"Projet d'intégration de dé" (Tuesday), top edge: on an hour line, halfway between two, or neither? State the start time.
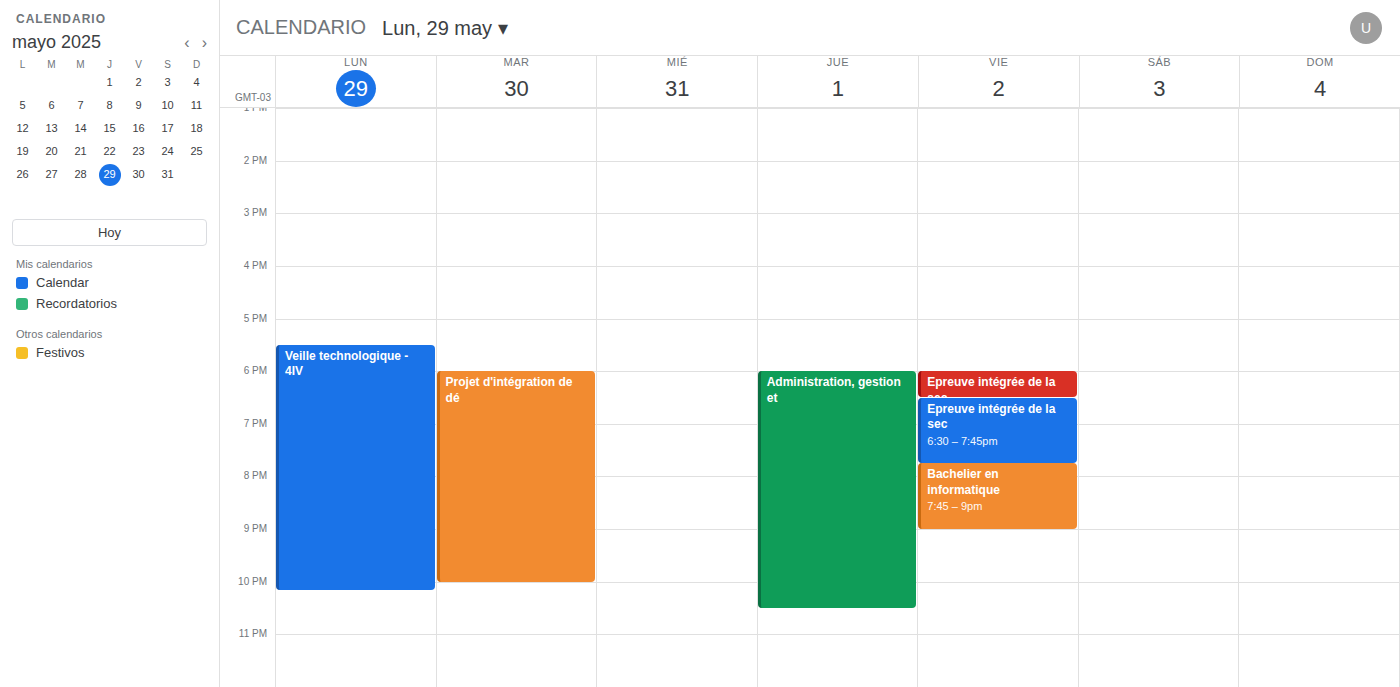
6:00 PM -- exactly on the 6 PM line.